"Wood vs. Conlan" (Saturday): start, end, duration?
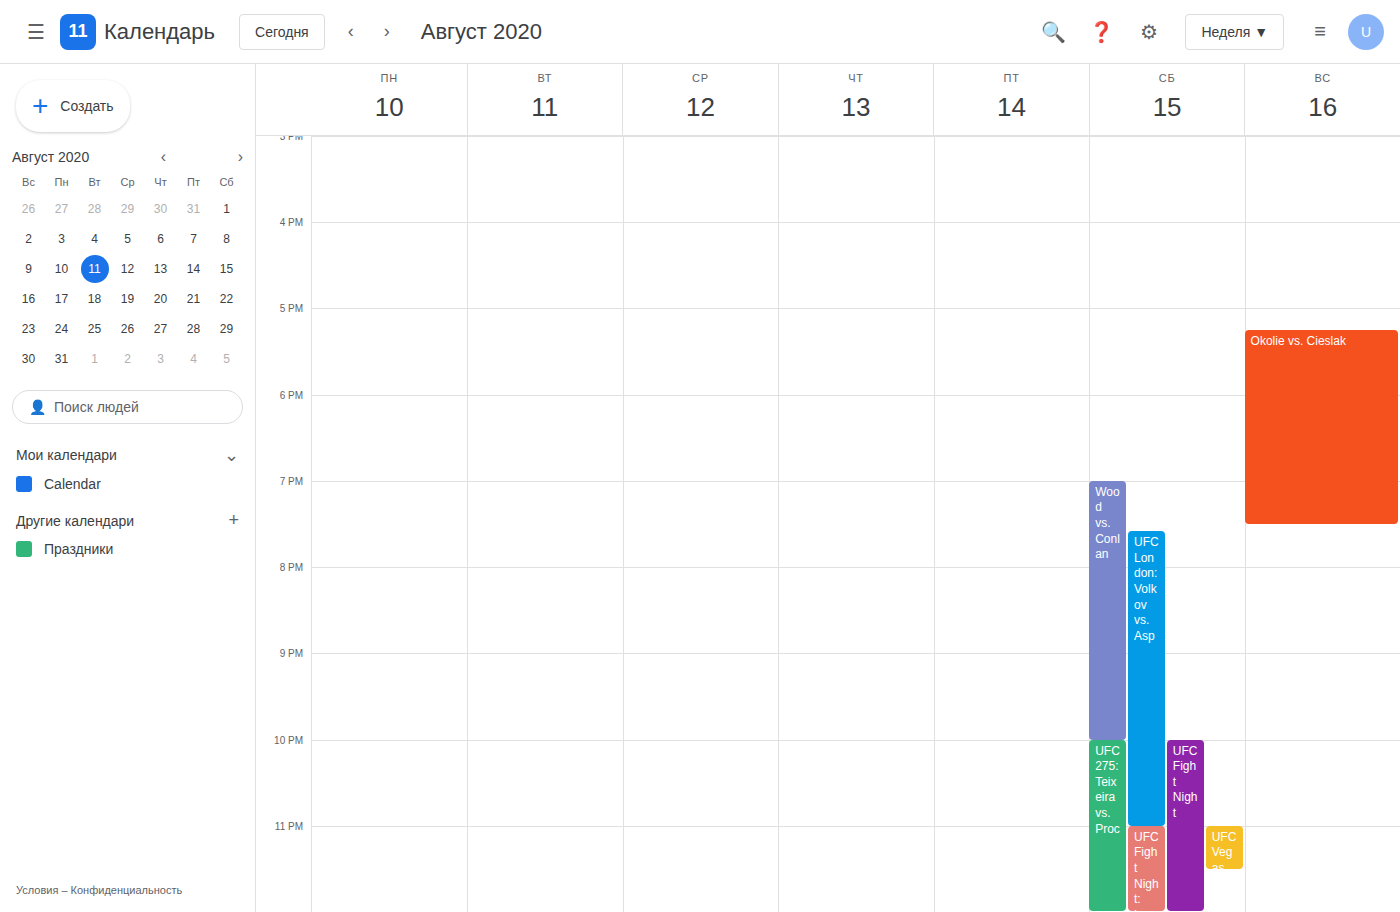
7:00 PM to 10:00 PM, 3 hours